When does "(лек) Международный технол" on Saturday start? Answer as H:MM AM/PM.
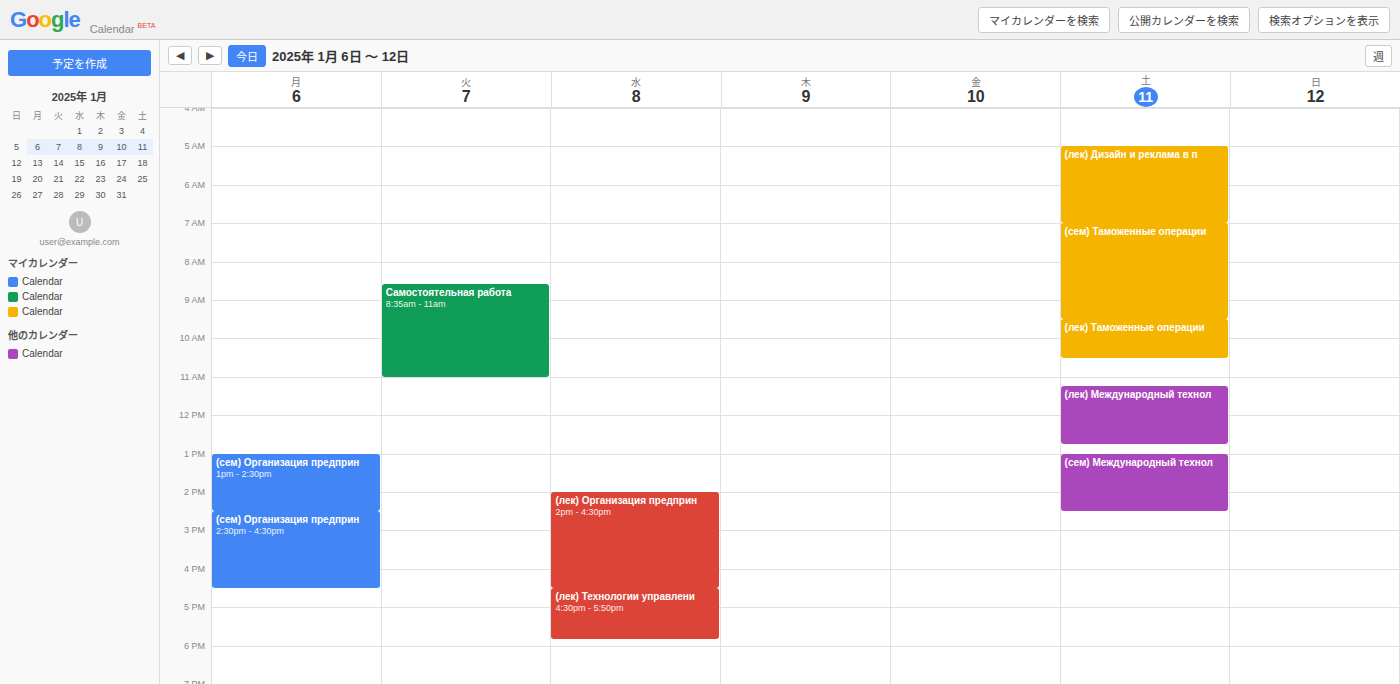
11:15 AM